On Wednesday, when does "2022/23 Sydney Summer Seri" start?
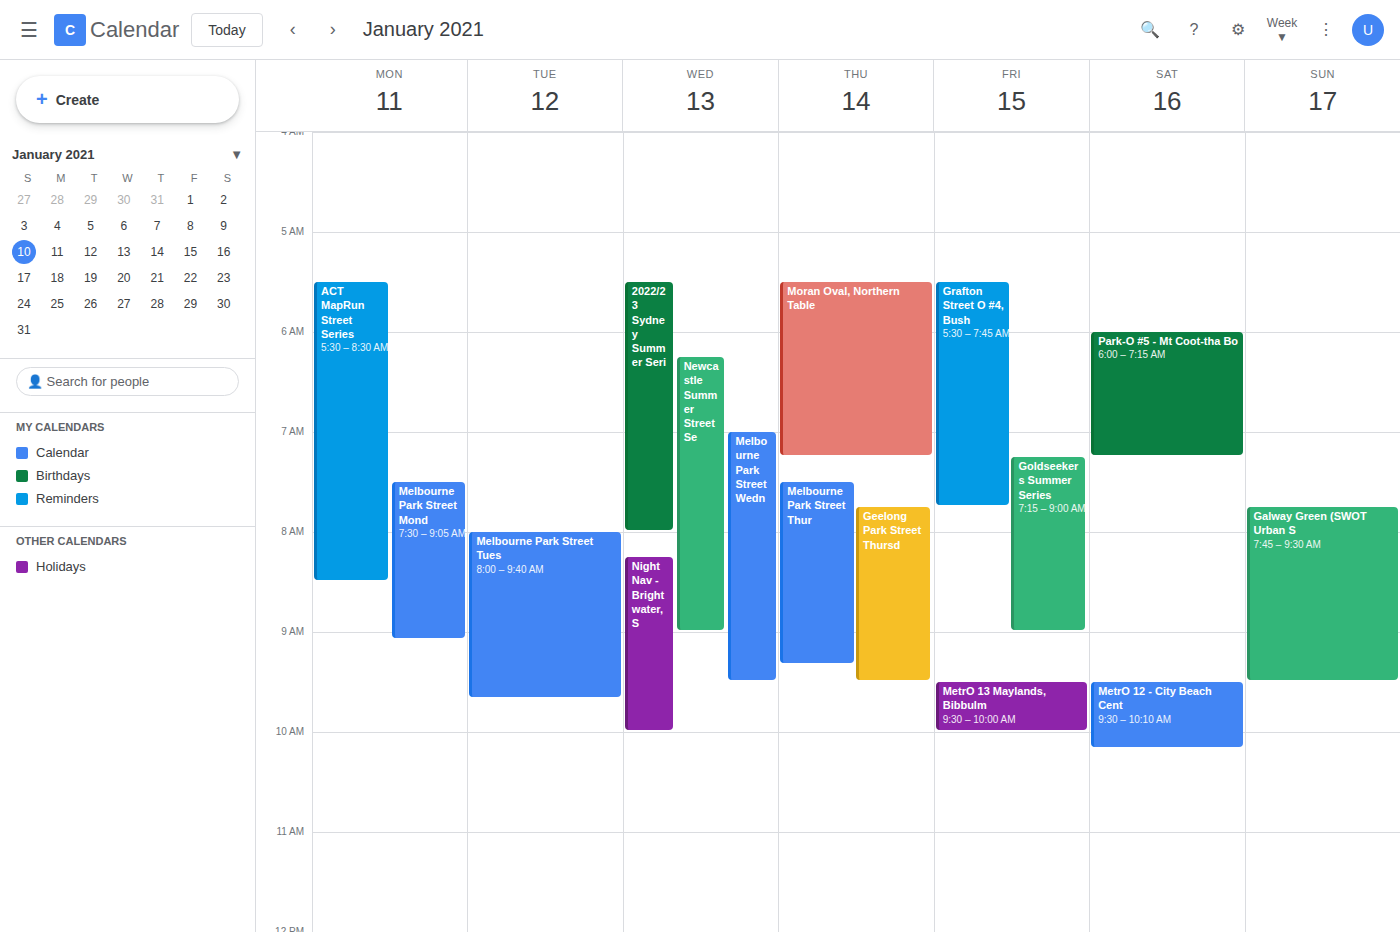
5:30 AM